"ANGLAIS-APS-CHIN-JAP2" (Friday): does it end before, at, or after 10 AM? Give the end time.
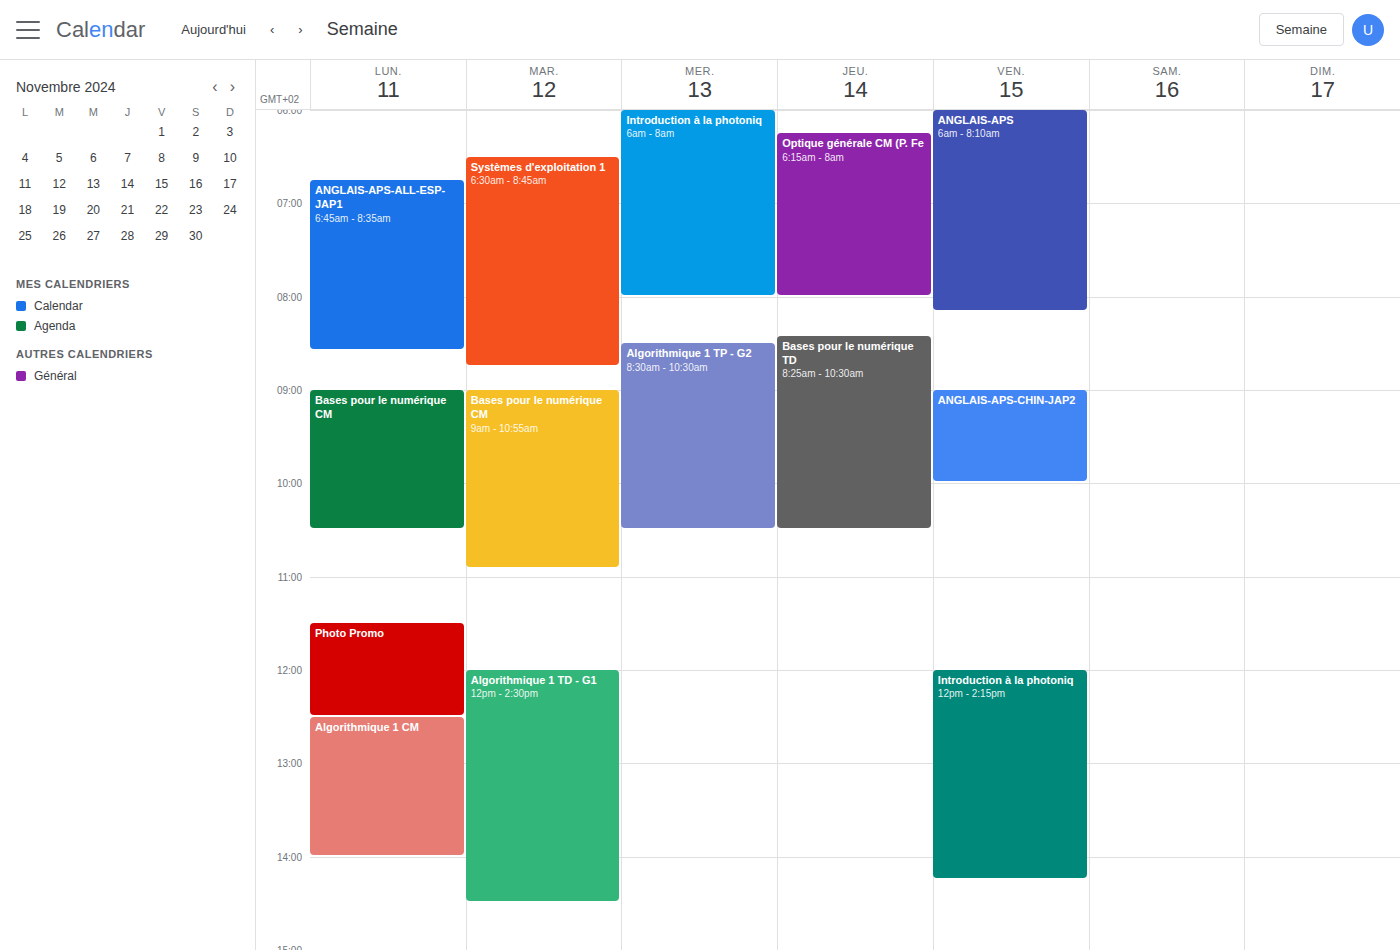
10:00 AM -- exactly at 10 AM, on the 10 AM line.